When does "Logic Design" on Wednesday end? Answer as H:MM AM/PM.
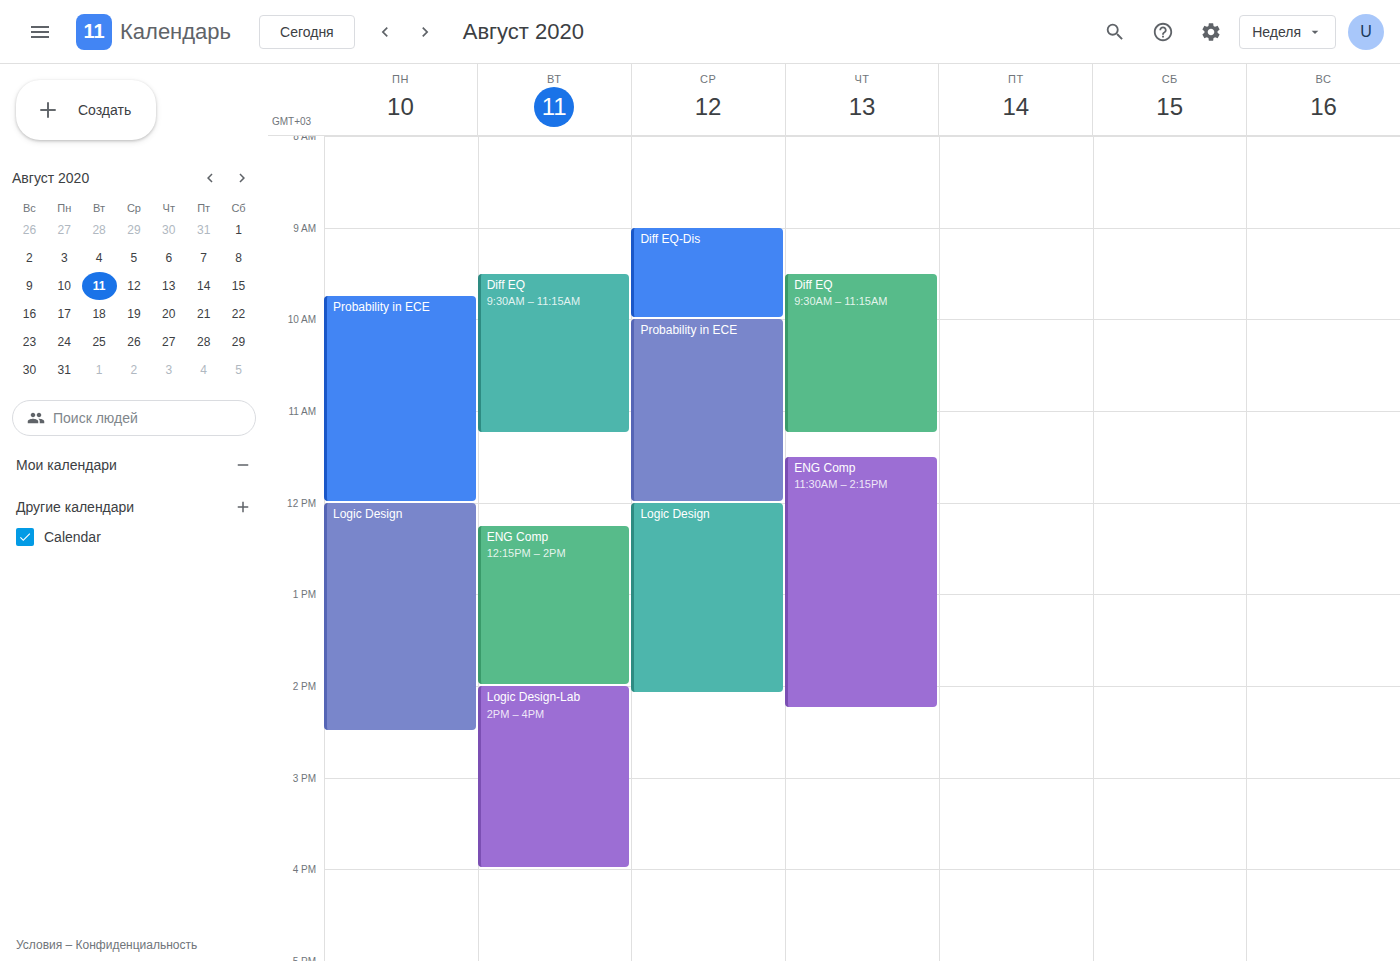
2:05 PM